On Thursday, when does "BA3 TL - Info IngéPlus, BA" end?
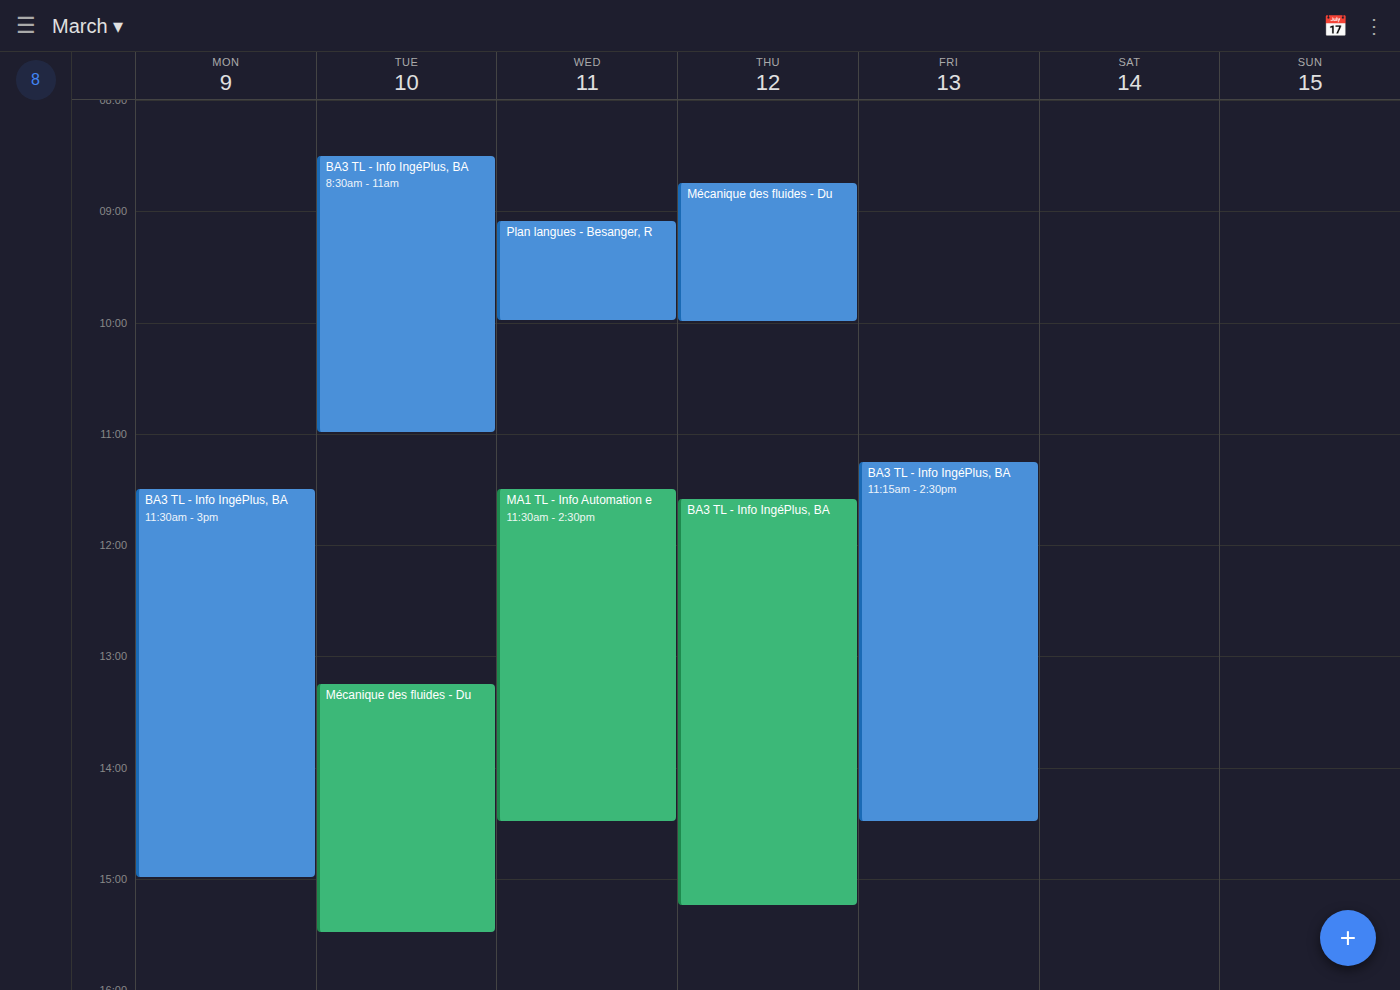
3:15 PM